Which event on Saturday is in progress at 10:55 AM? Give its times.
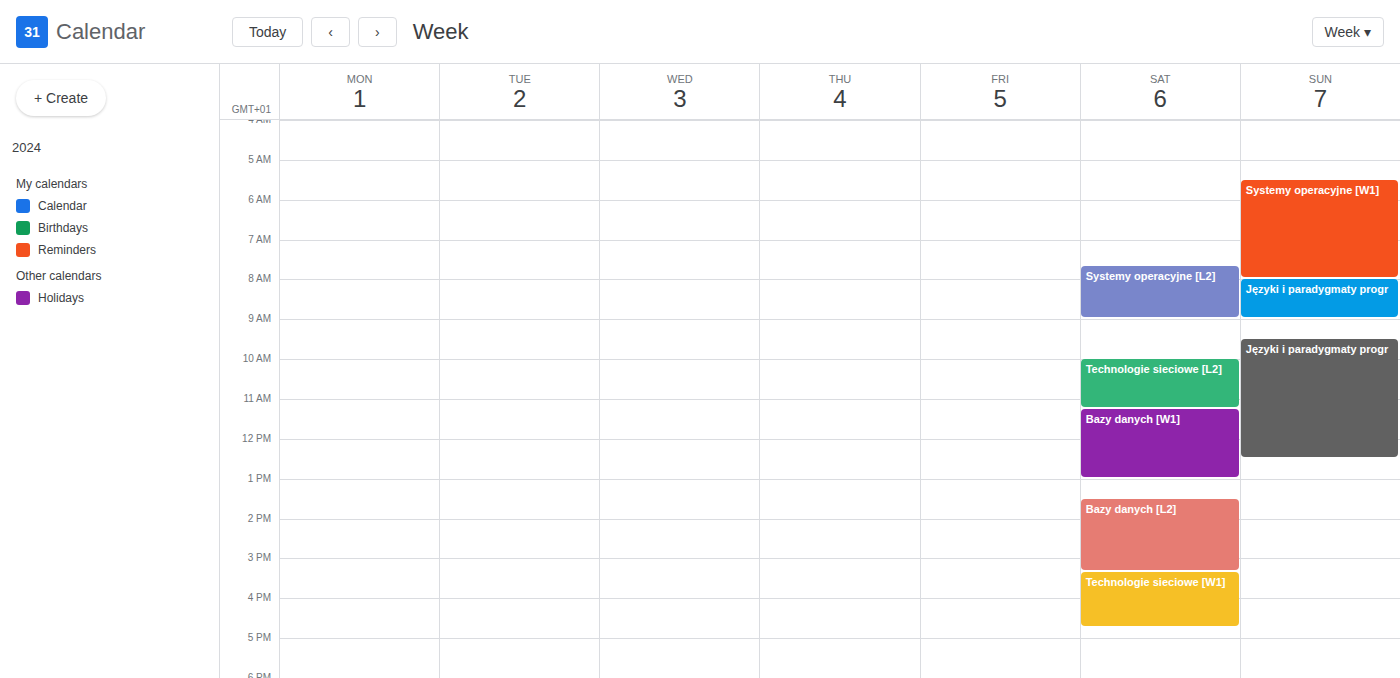
"Technologie sieciowe [L2]", 10:00 AM to 11:15 AM